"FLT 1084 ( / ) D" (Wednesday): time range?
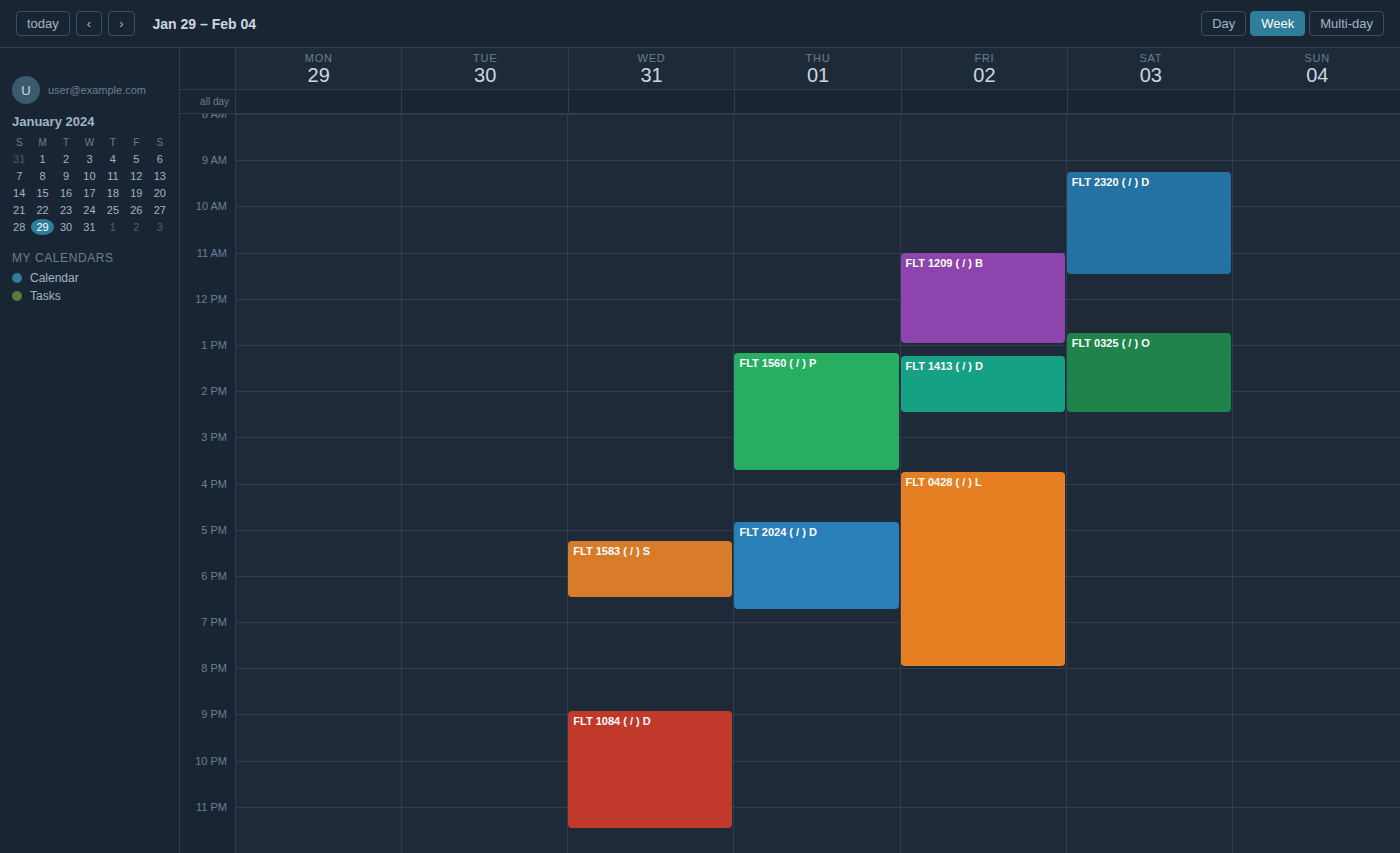
20:55 to 23:30